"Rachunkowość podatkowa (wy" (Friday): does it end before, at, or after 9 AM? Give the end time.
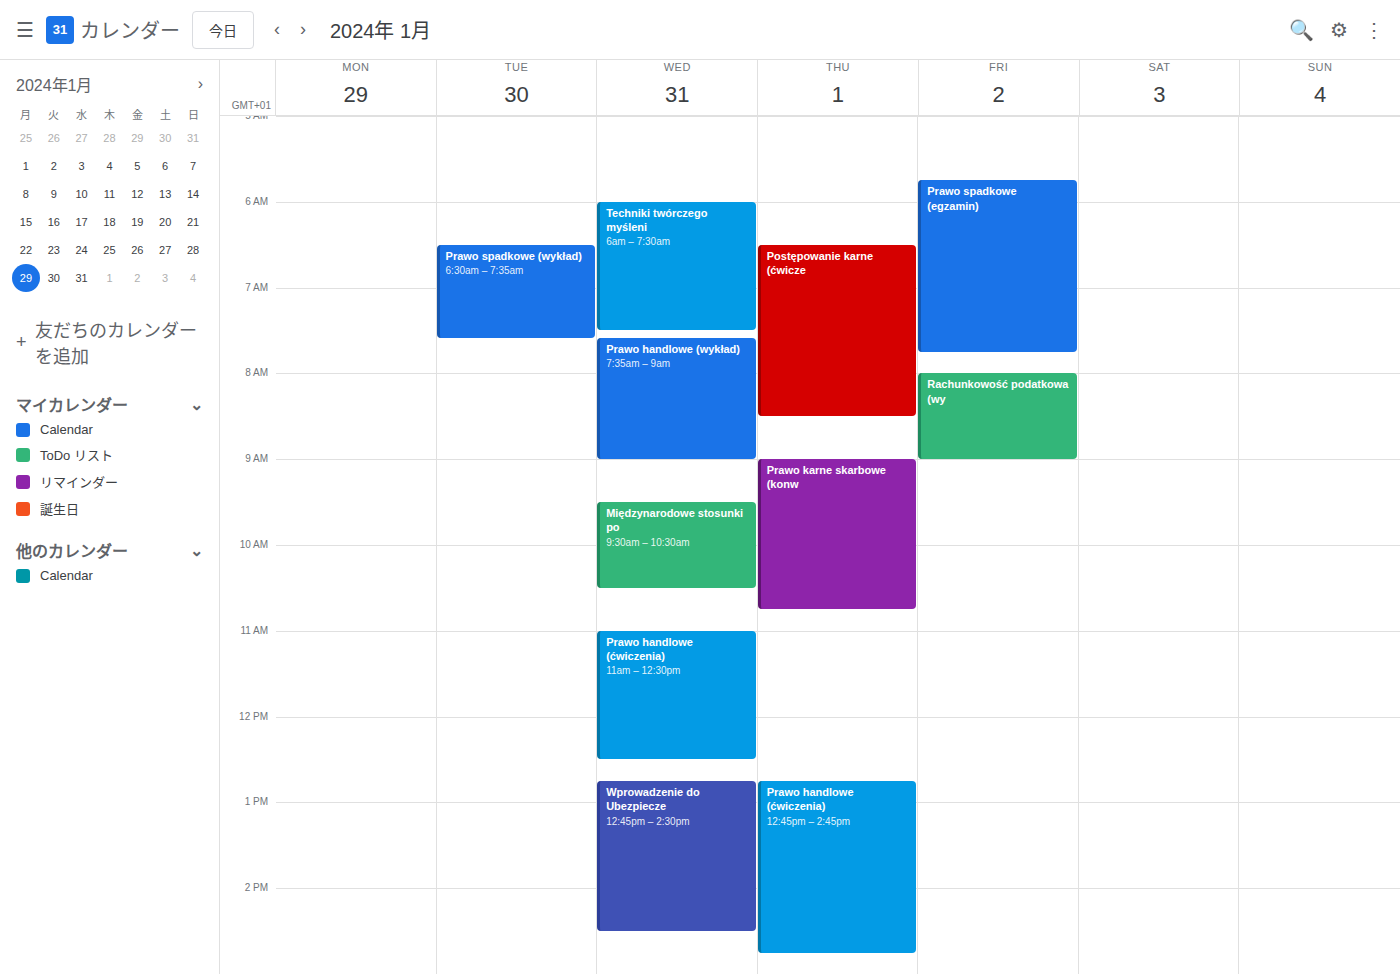
9:00 AM -- exactly at 9 AM, on the 9 AM line.